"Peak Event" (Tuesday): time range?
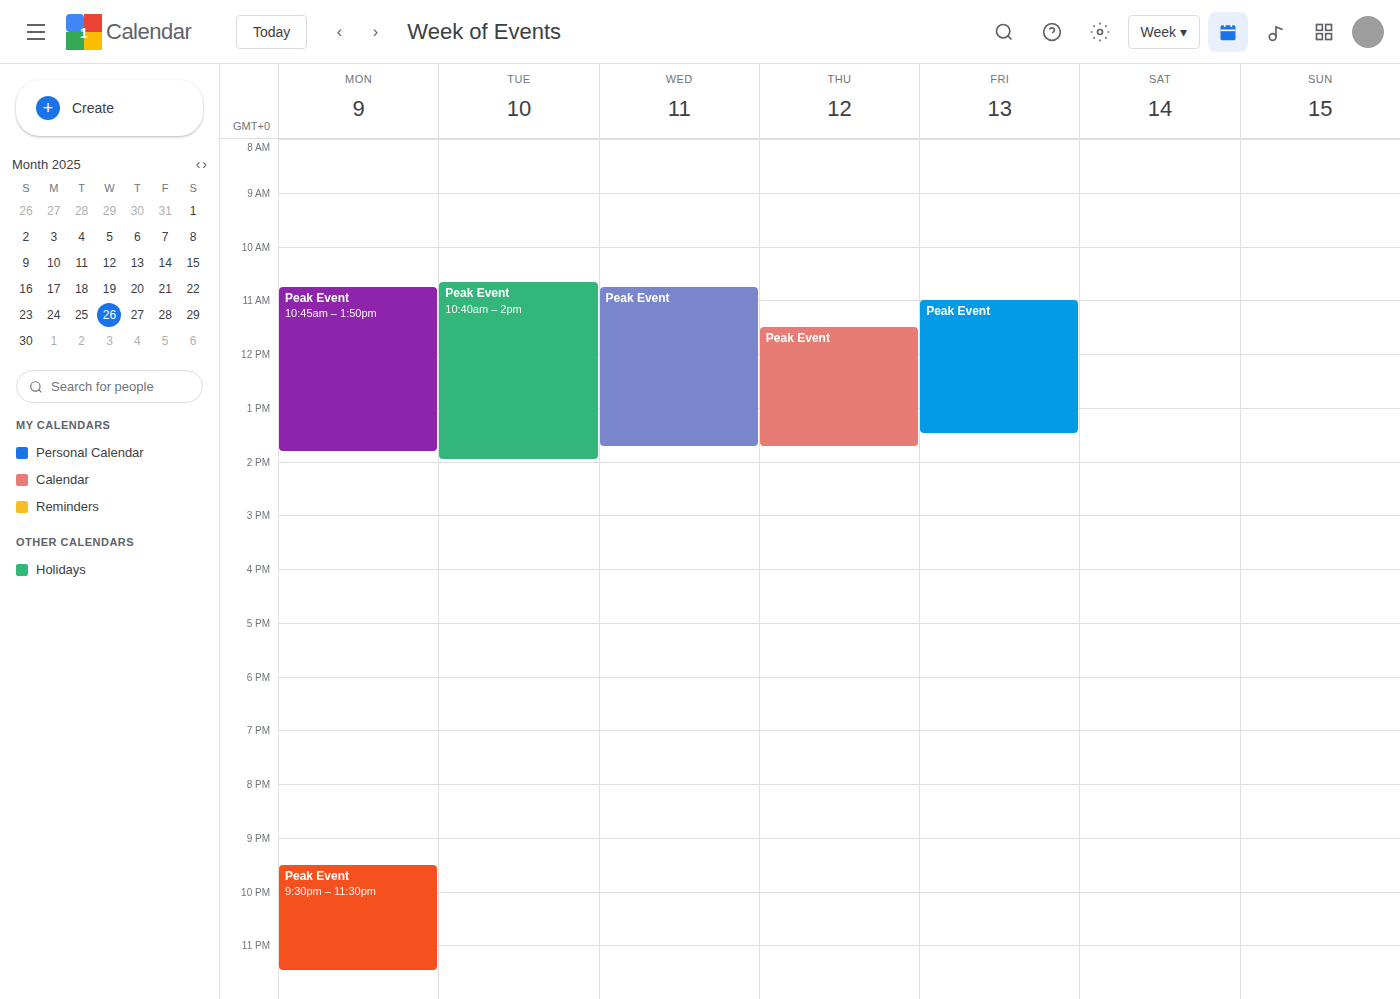
10:40 AM to 2:00 PM